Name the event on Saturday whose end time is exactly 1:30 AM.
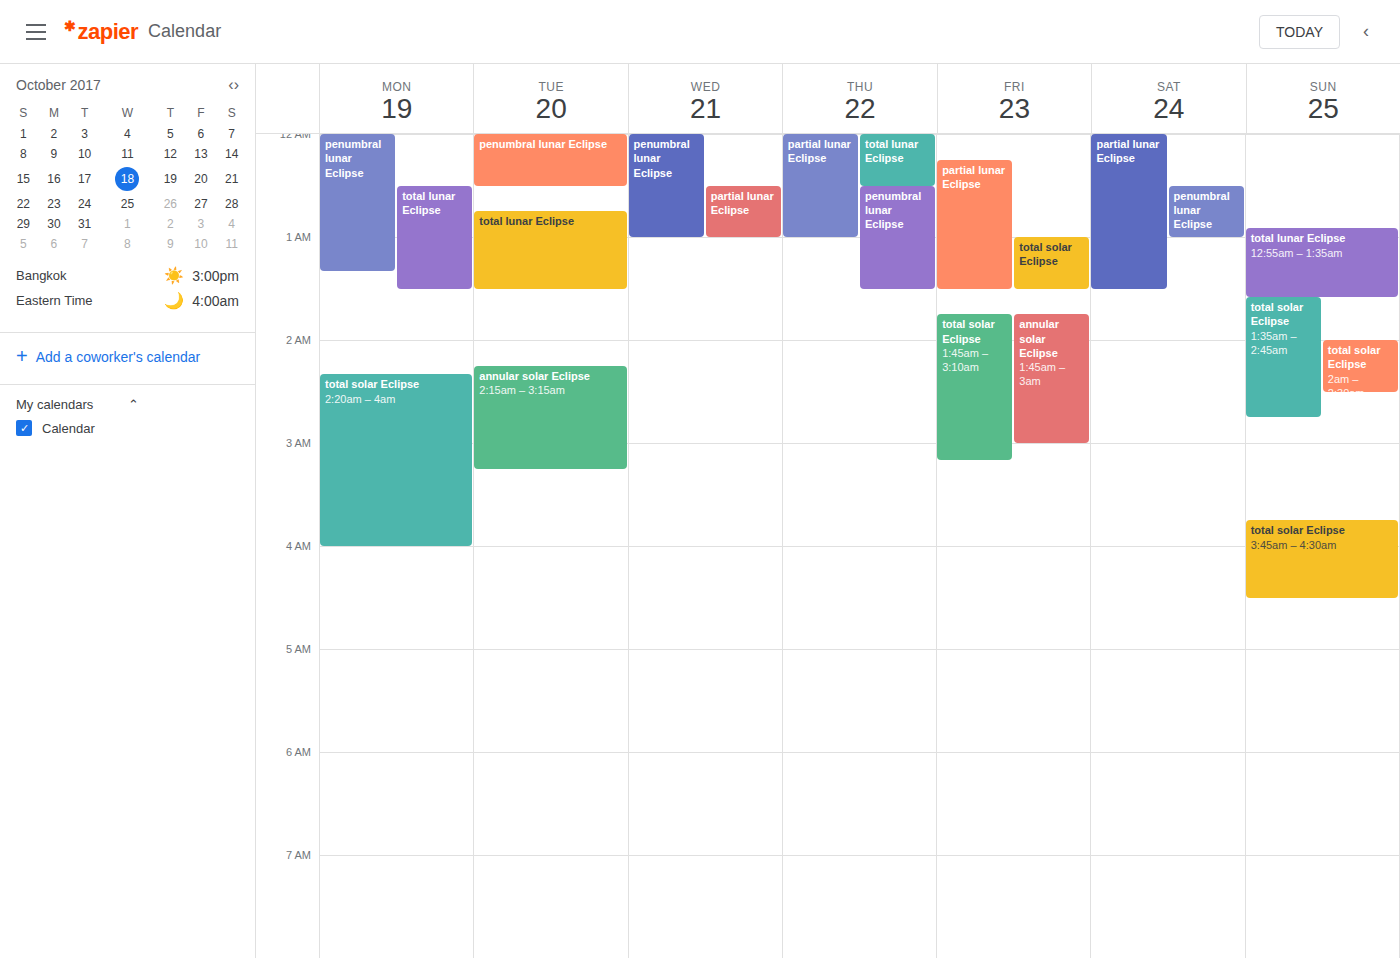
"partial lunar Eclipse"